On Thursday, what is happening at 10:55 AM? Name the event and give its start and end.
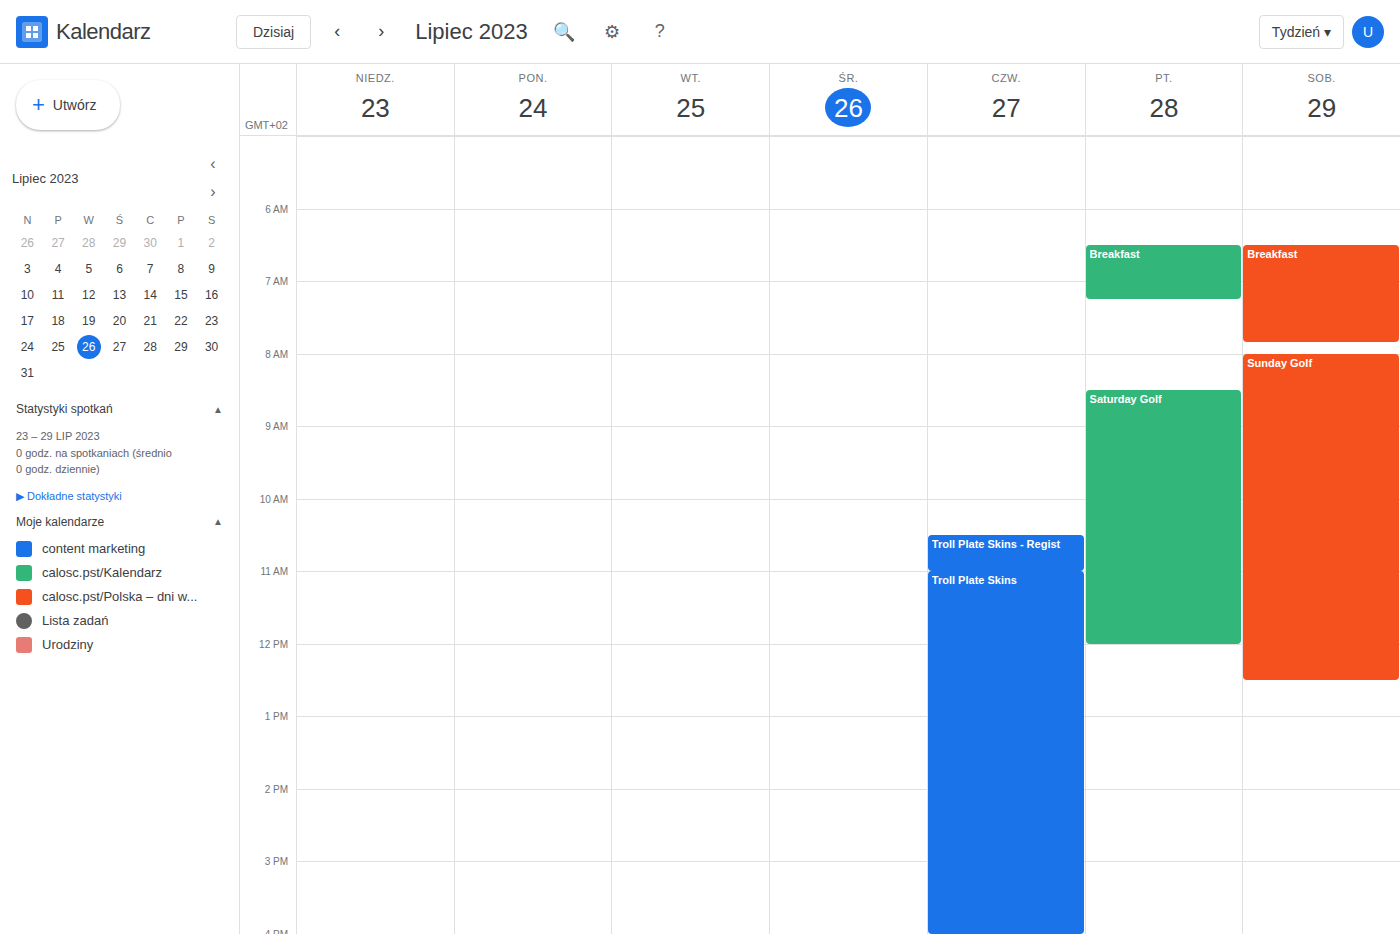
"Troll Plate Skins - Regist", 10:30 AM to 11:00 AM